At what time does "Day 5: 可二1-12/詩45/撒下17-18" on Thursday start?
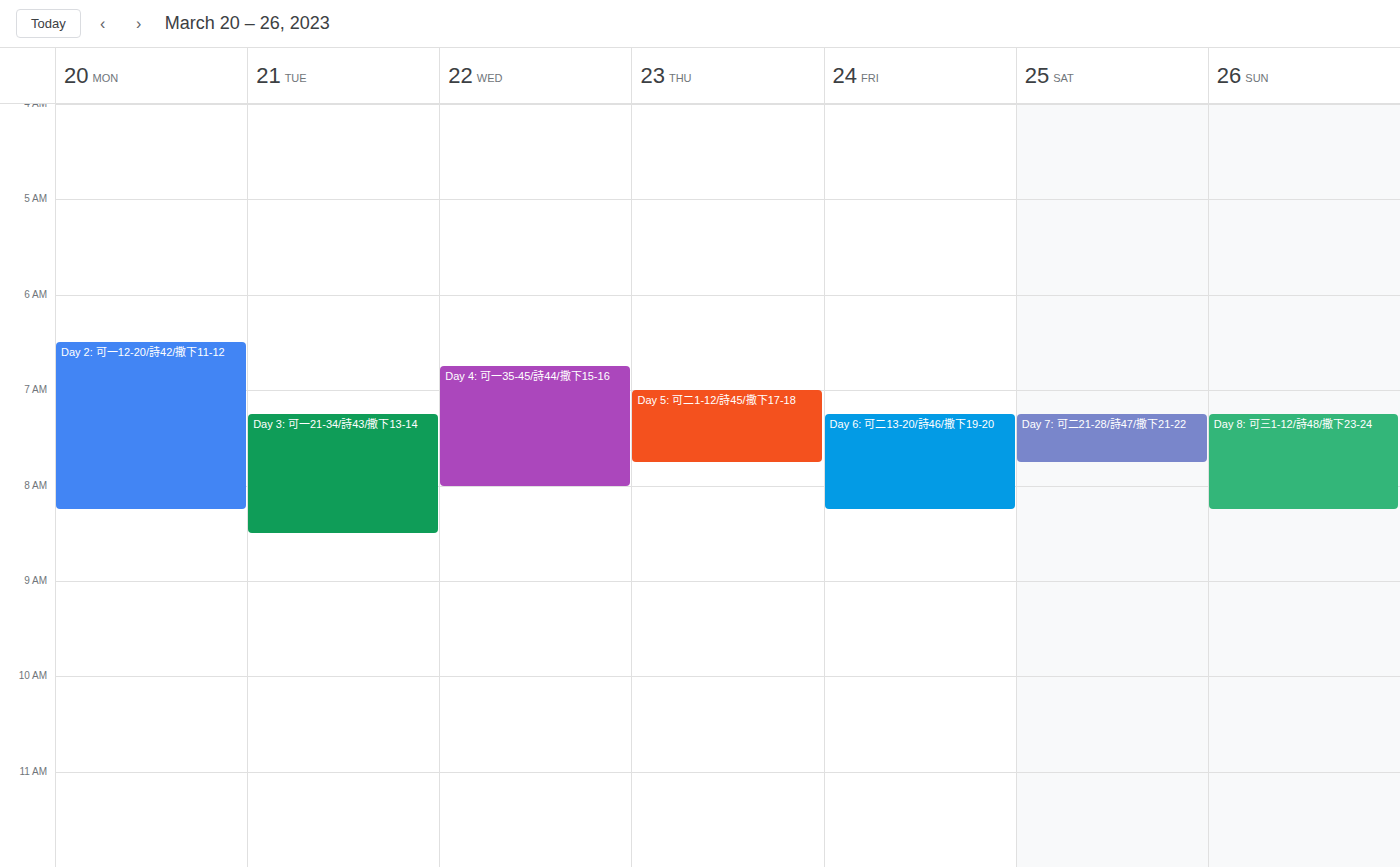
7:00 AM